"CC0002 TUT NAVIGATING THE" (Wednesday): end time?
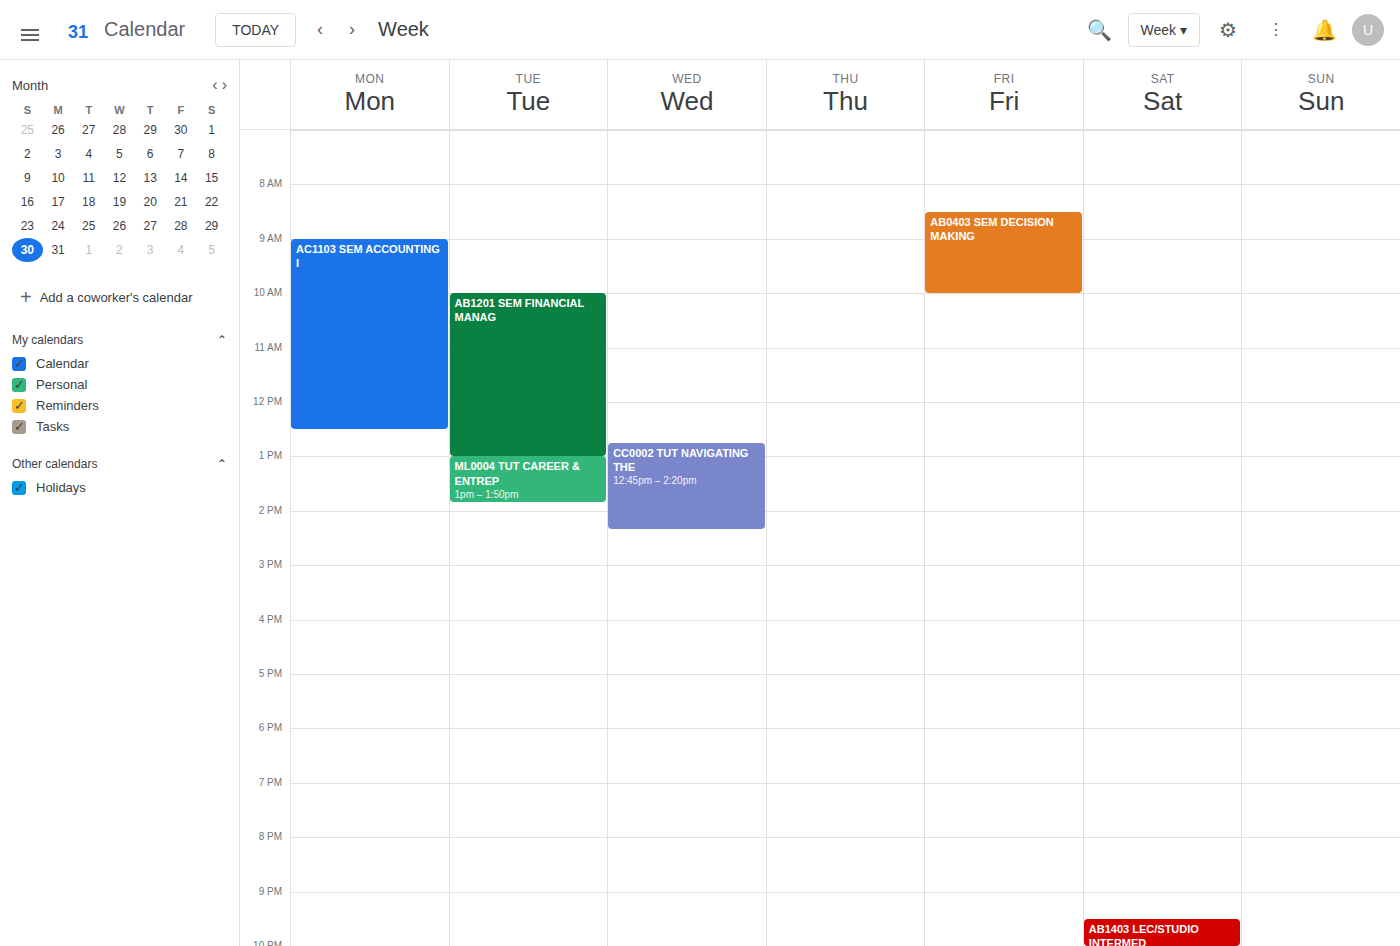
2:20 PM